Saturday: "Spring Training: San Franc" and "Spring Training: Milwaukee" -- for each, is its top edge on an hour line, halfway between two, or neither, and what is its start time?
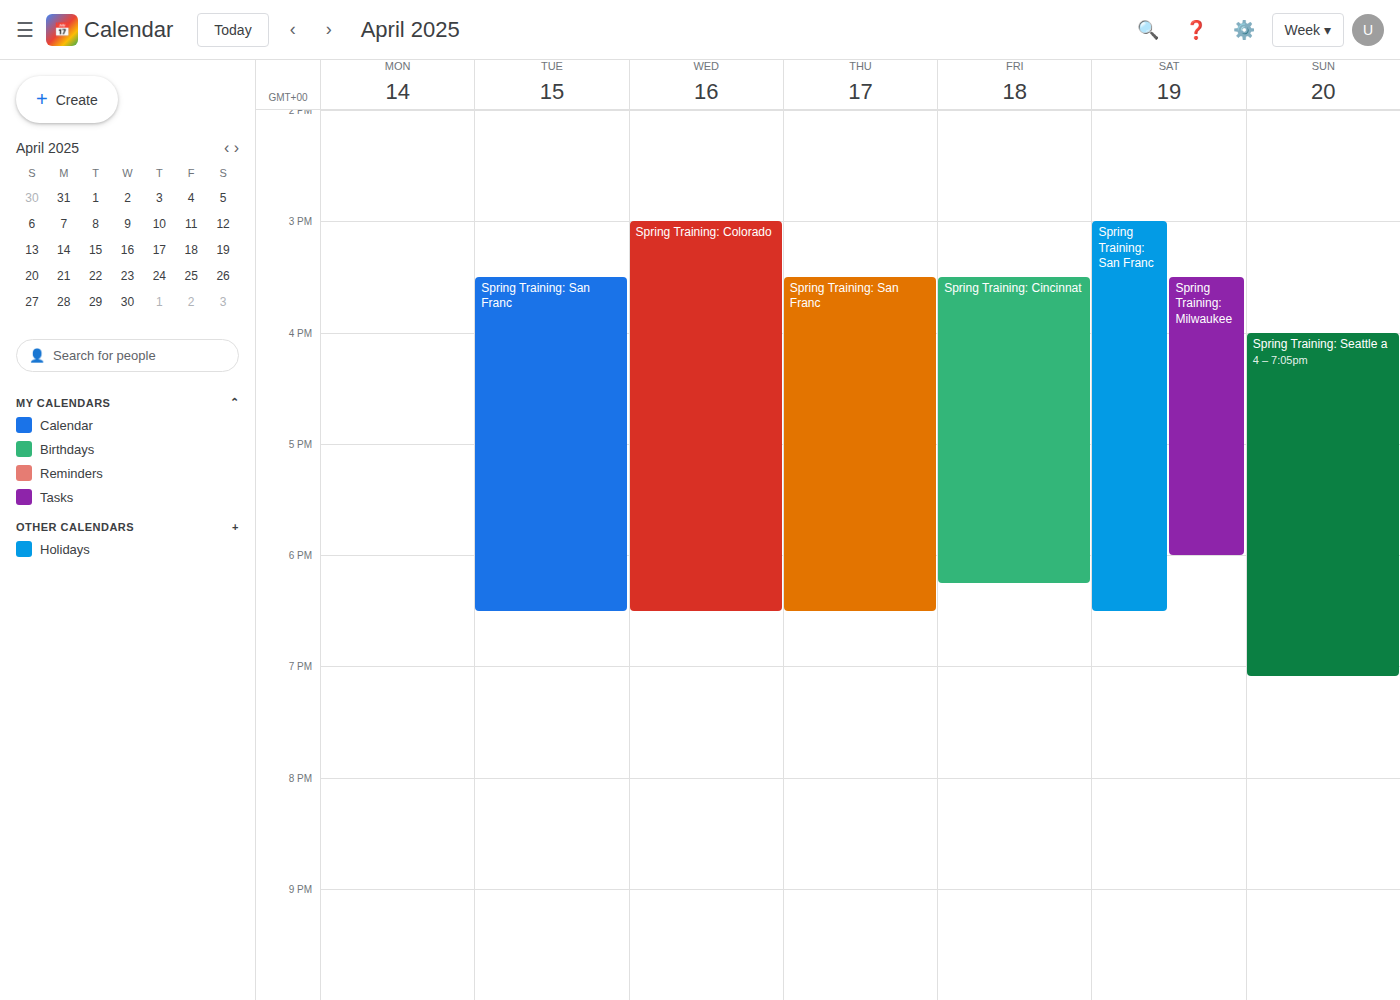
"Spring Training: San Franc": 3:00 PM, exactly on the 3 PM line. "Spring Training: Milwaukee": 3:30 PM, halfway between the 3 PM and 4 PM lines.